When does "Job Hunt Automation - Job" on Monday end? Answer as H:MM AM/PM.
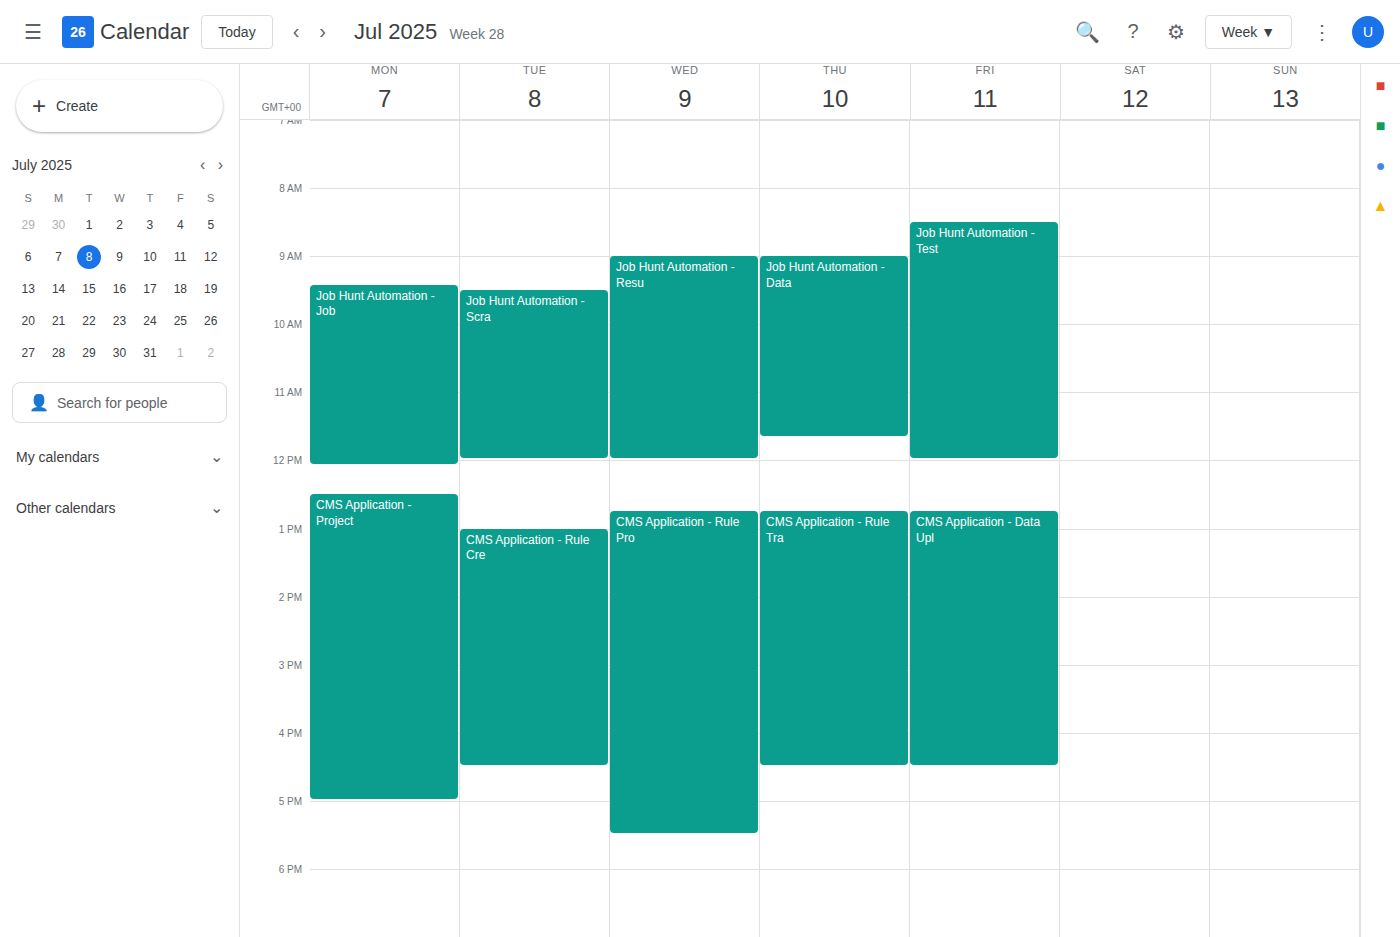
12:05 PM